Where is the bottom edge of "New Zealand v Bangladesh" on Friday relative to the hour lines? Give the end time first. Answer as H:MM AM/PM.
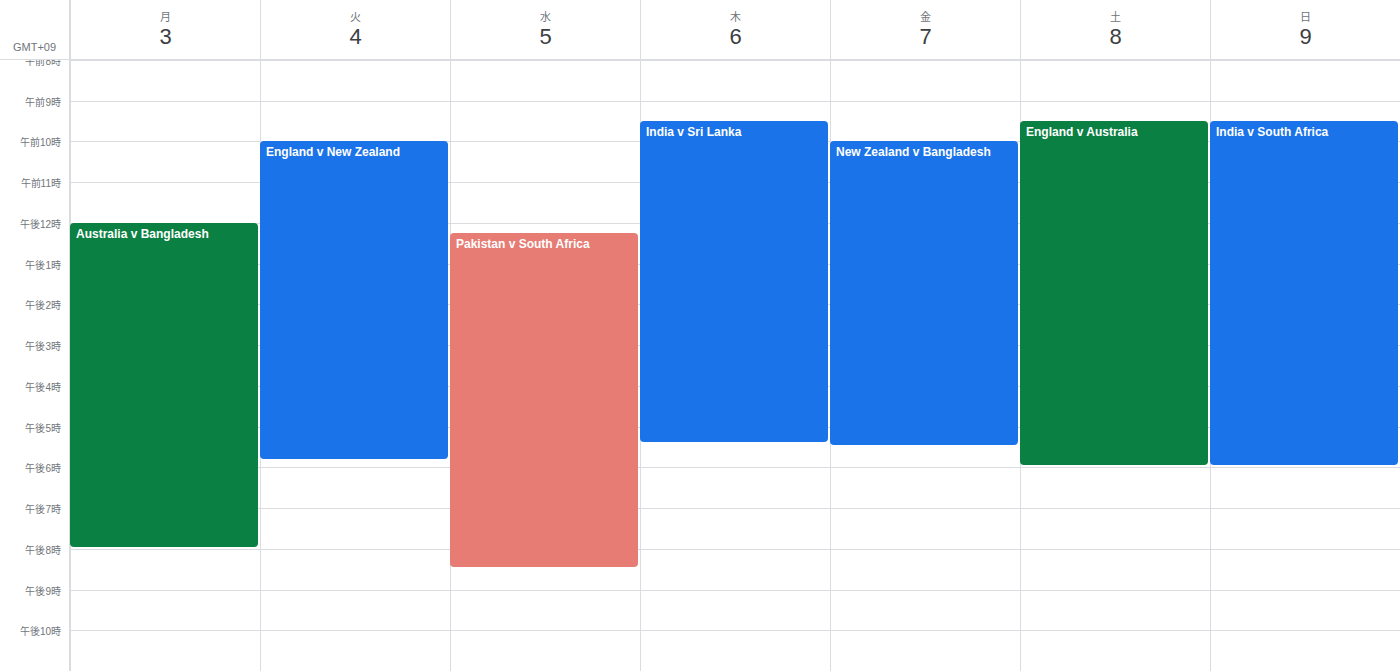
5:30 PM -- halfway between the 5 PM and 6 PM lines.